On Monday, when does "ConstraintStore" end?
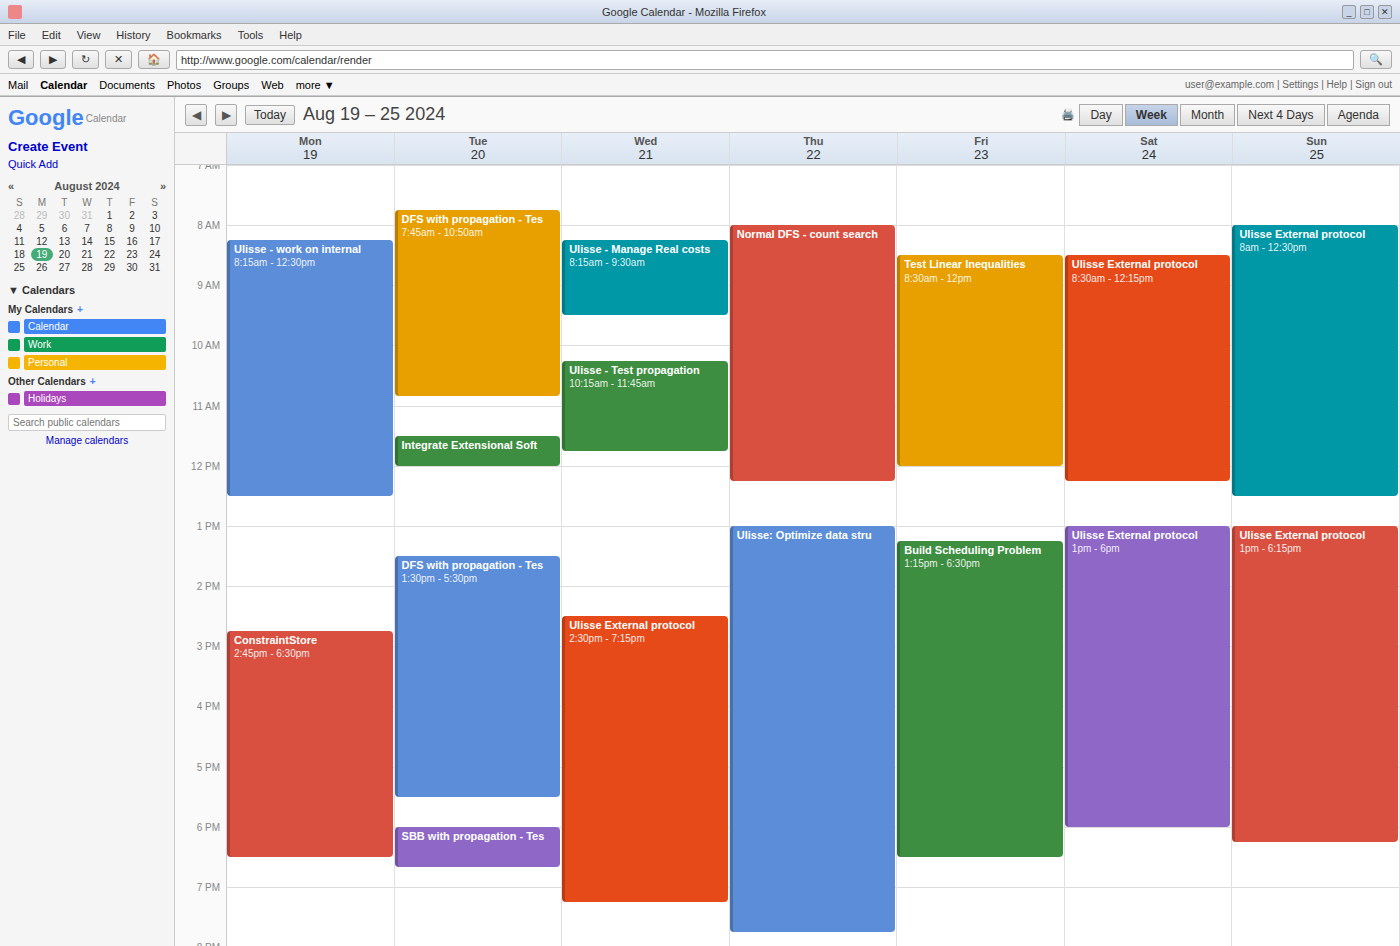
18:30